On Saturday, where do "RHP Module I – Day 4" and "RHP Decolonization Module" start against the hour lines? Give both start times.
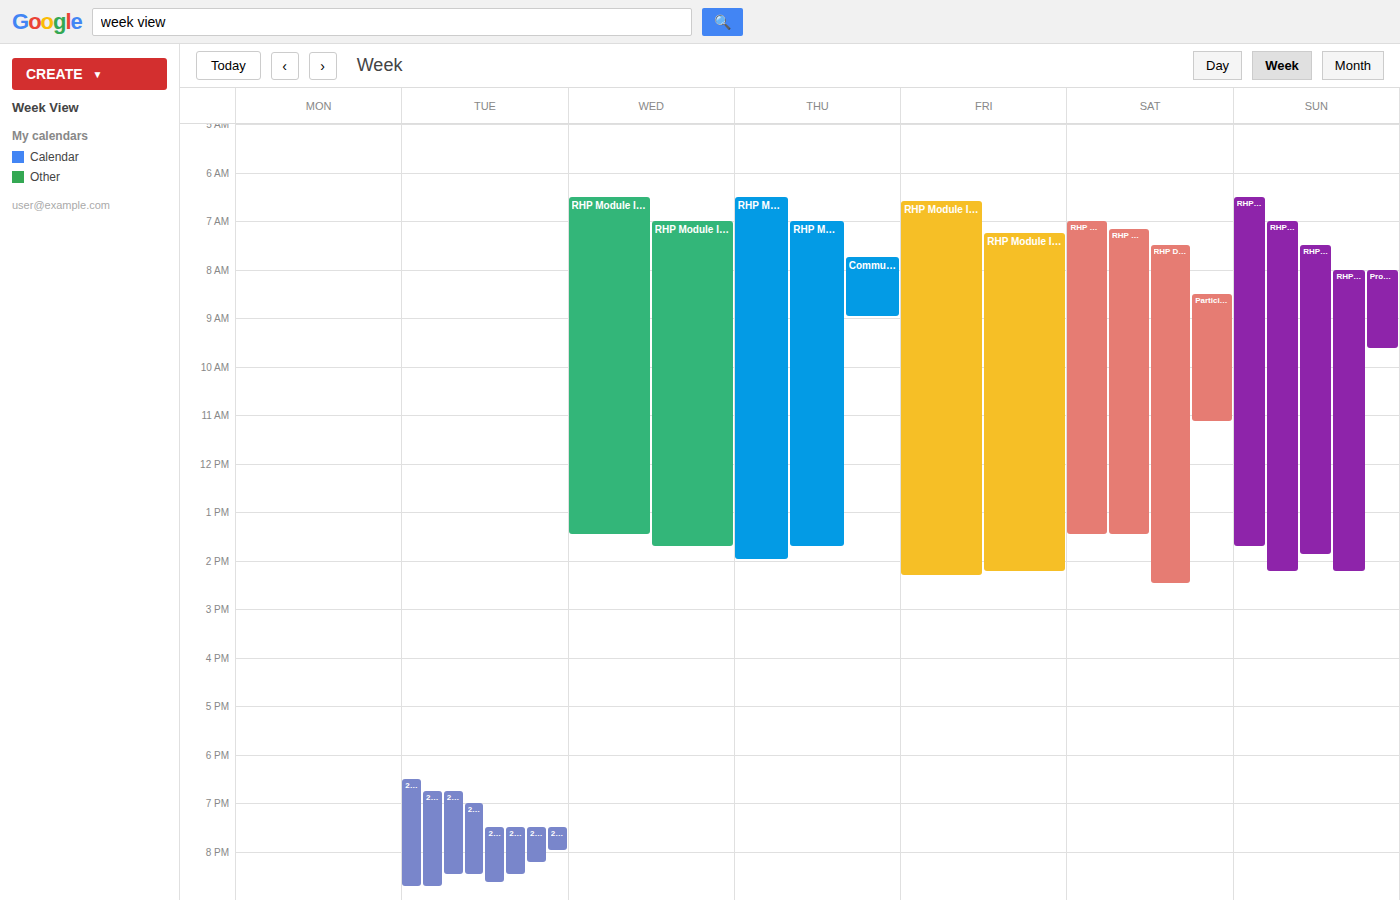
"RHP Module I – Day 4": 7:00 AM, exactly on the 7 AM line. "RHP Decolonization Module": 7:30 AM, halfway between the 7 AM and 8 AM lines.